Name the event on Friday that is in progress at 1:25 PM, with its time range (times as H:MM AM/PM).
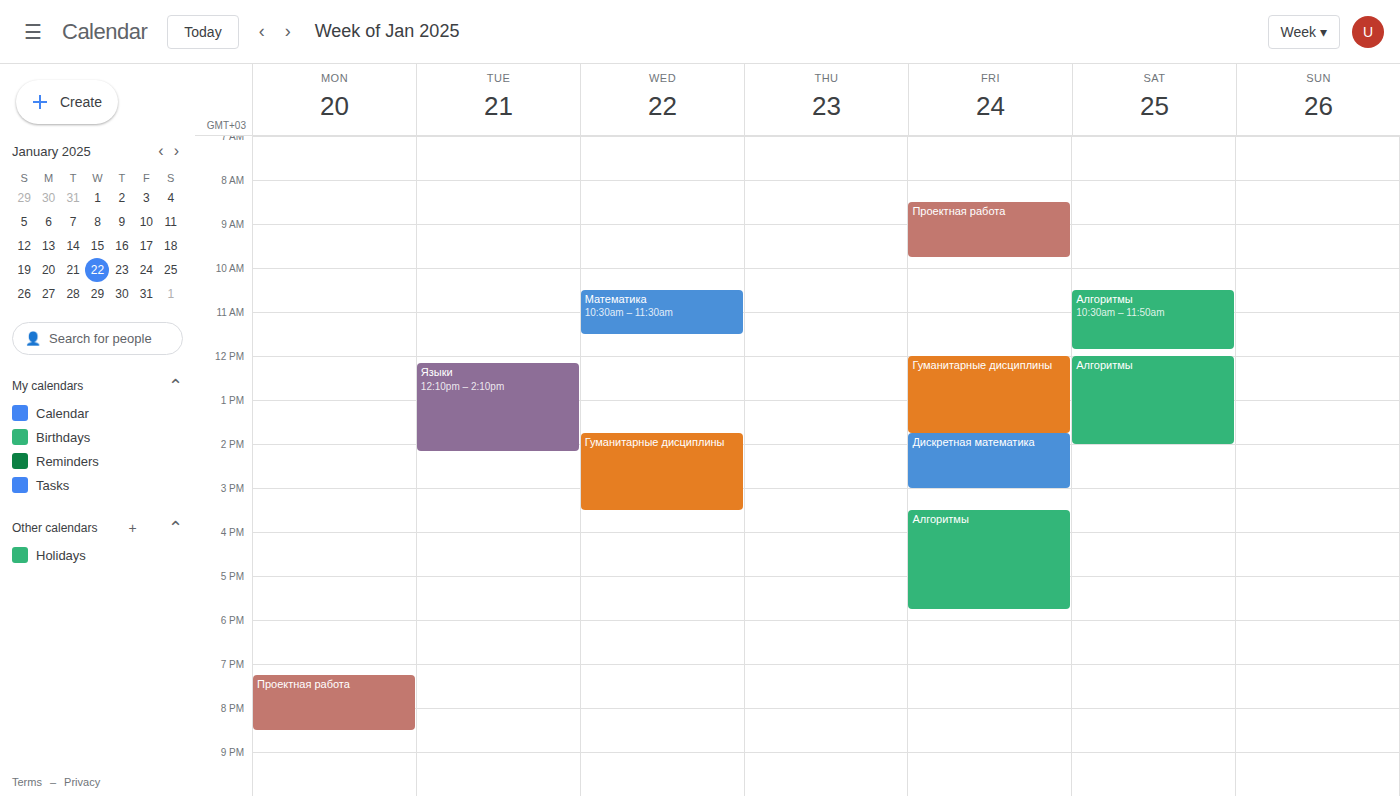
"Гуманитарные дисциплины", 12:00 PM to 1:45 PM